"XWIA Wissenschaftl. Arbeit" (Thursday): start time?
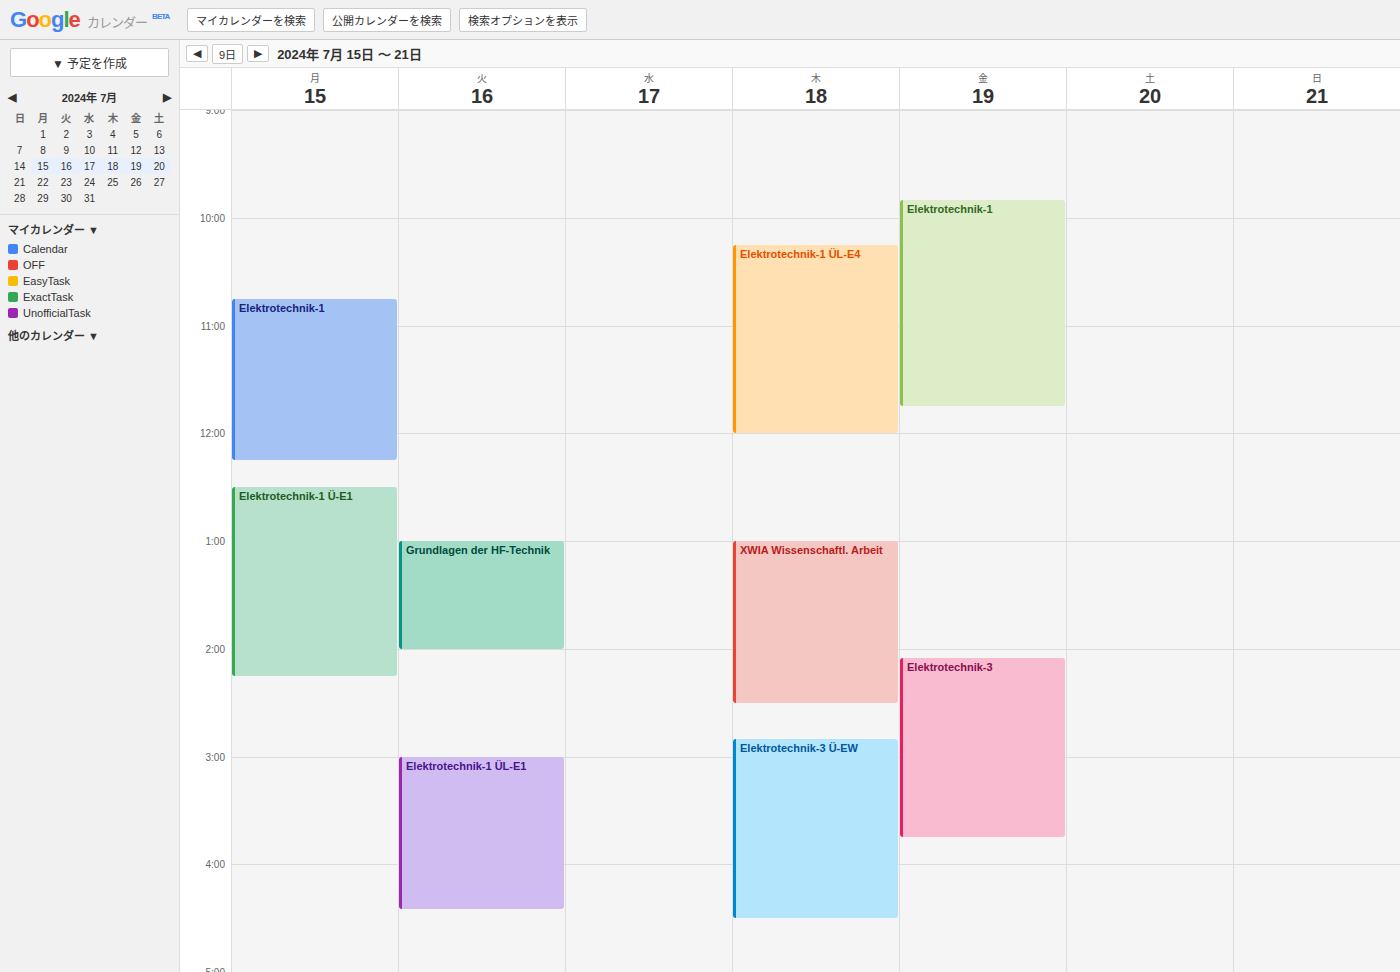
1:00 PM